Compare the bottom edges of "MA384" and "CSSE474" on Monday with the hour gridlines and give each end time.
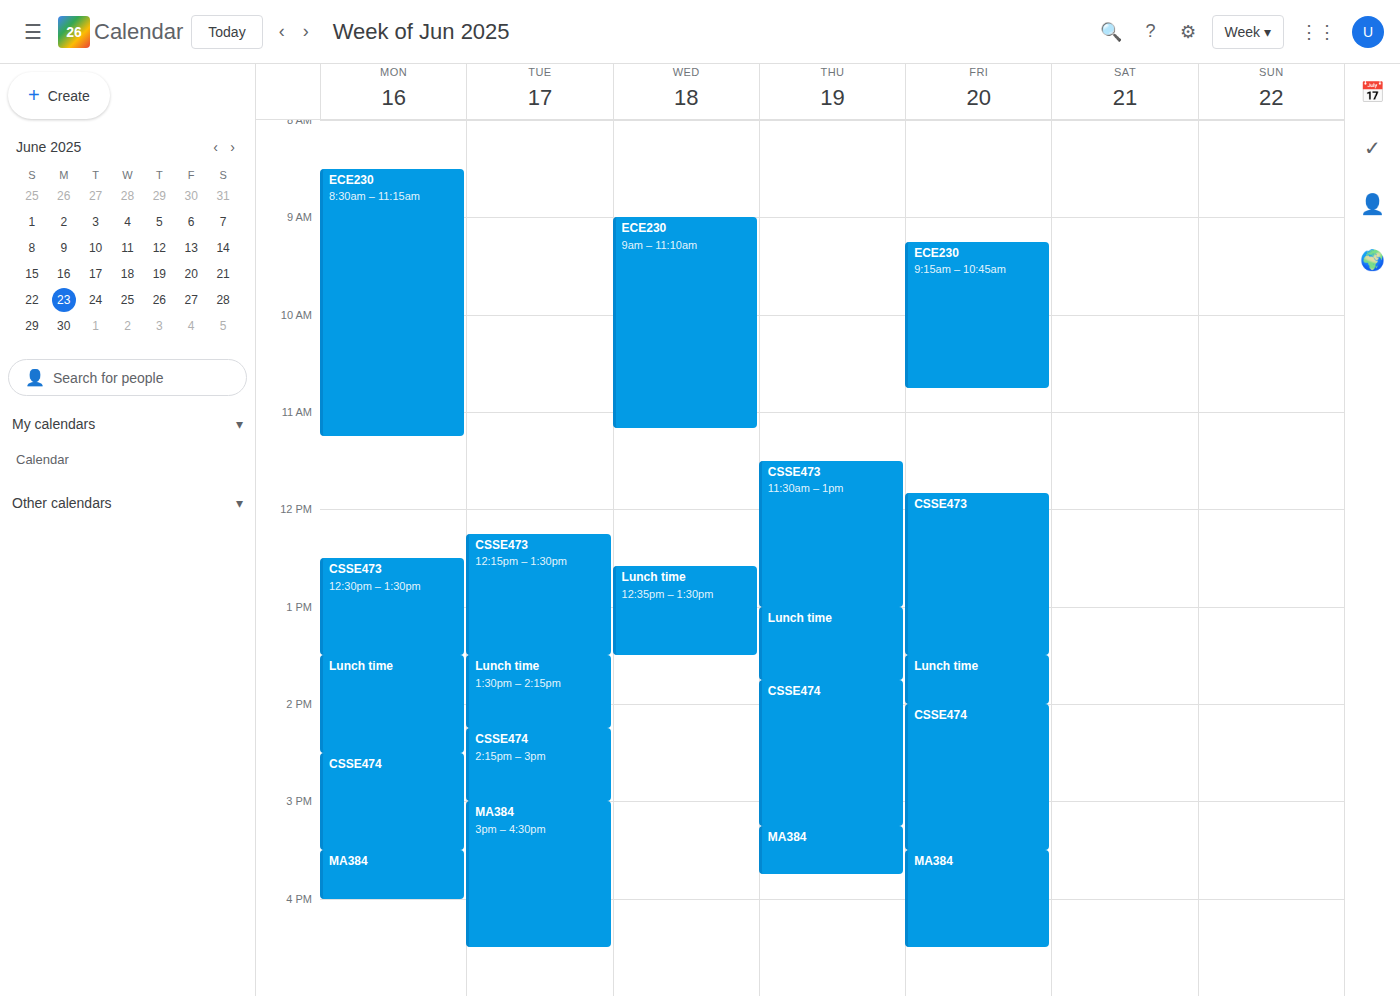
"MA384": 4:00 PM, exactly on the 4 PM line. "CSSE474": 3:30 PM, halfway between the 3 PM and 4 PM lines.